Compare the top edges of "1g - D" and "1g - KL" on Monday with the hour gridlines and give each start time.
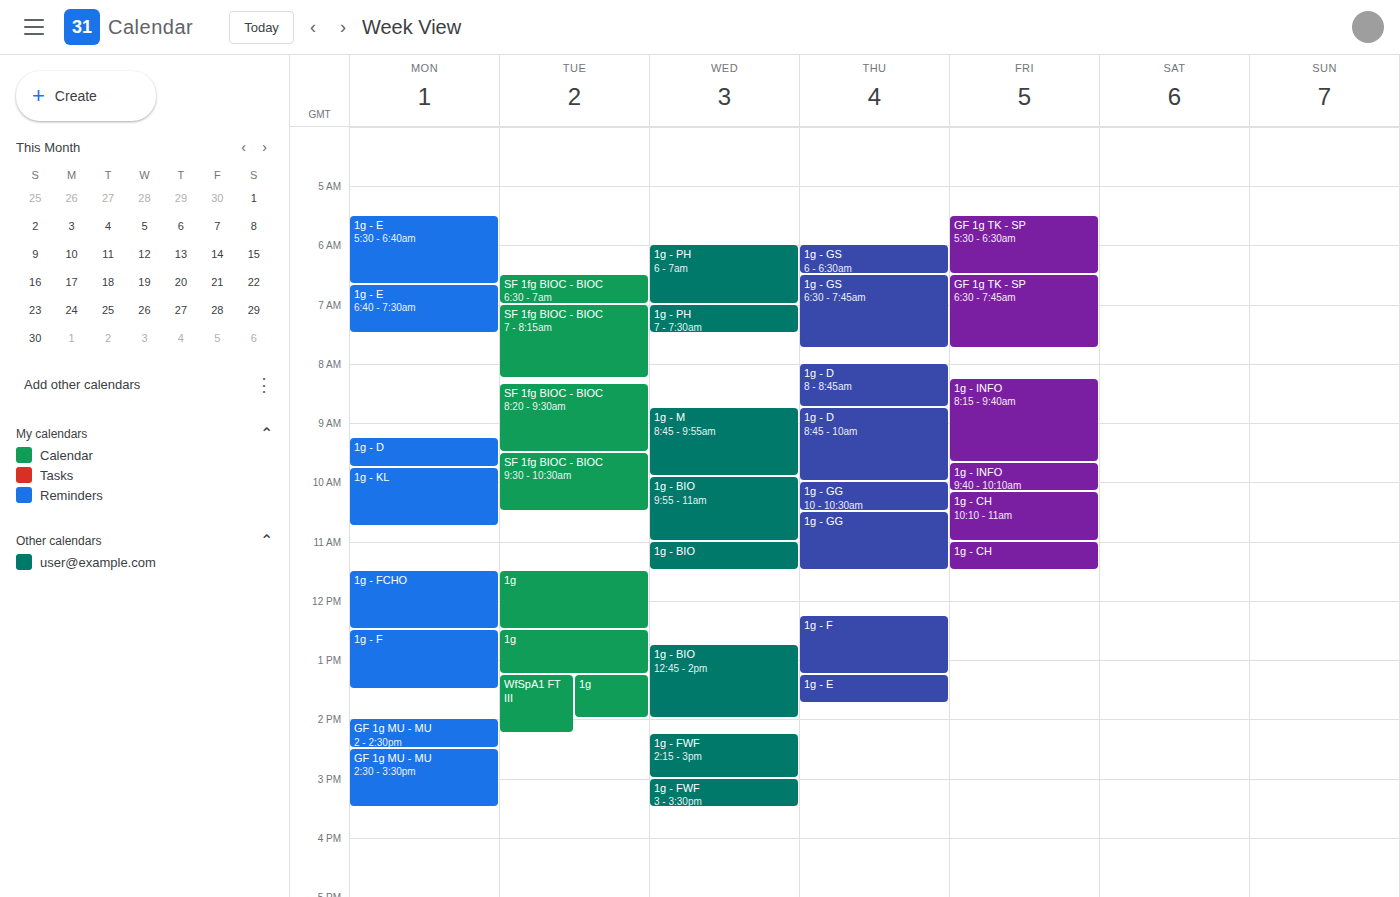
"1g - D": 9:15 AM, neither: a quarter of the way from the 9 AM line to the 10 AM line. "1g - KL": 9:45 AM, neither: three quarters of the way from the 9 AM line to the 10 AM line.